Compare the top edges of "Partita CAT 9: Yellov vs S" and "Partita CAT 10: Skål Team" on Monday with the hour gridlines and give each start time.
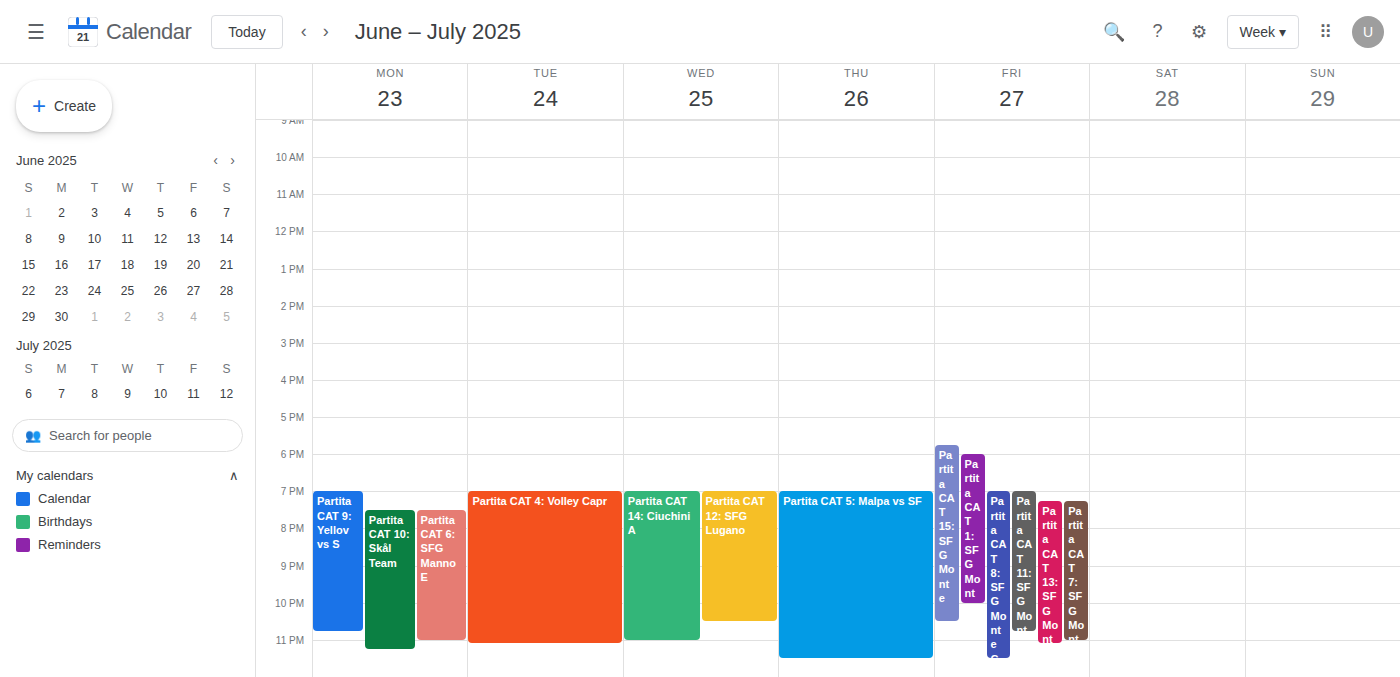
"Partita CAT 9: Yellov vs S": 7:00 PM, exactly on the 7 PM line. "Partita CAT 10: Skål Team": 7:30 PM, halfway between the 7 PM and 8 PM lines.